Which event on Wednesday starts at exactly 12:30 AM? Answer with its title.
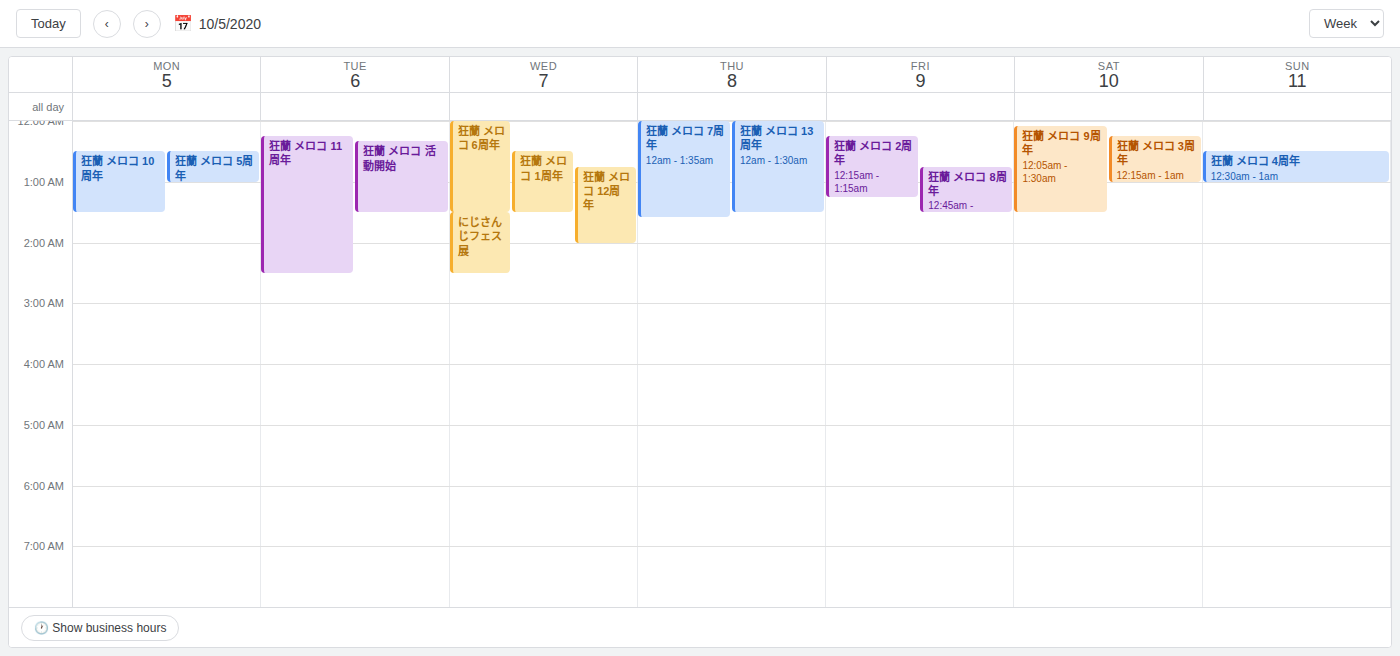
"狂蘭 メロコ 1周年"